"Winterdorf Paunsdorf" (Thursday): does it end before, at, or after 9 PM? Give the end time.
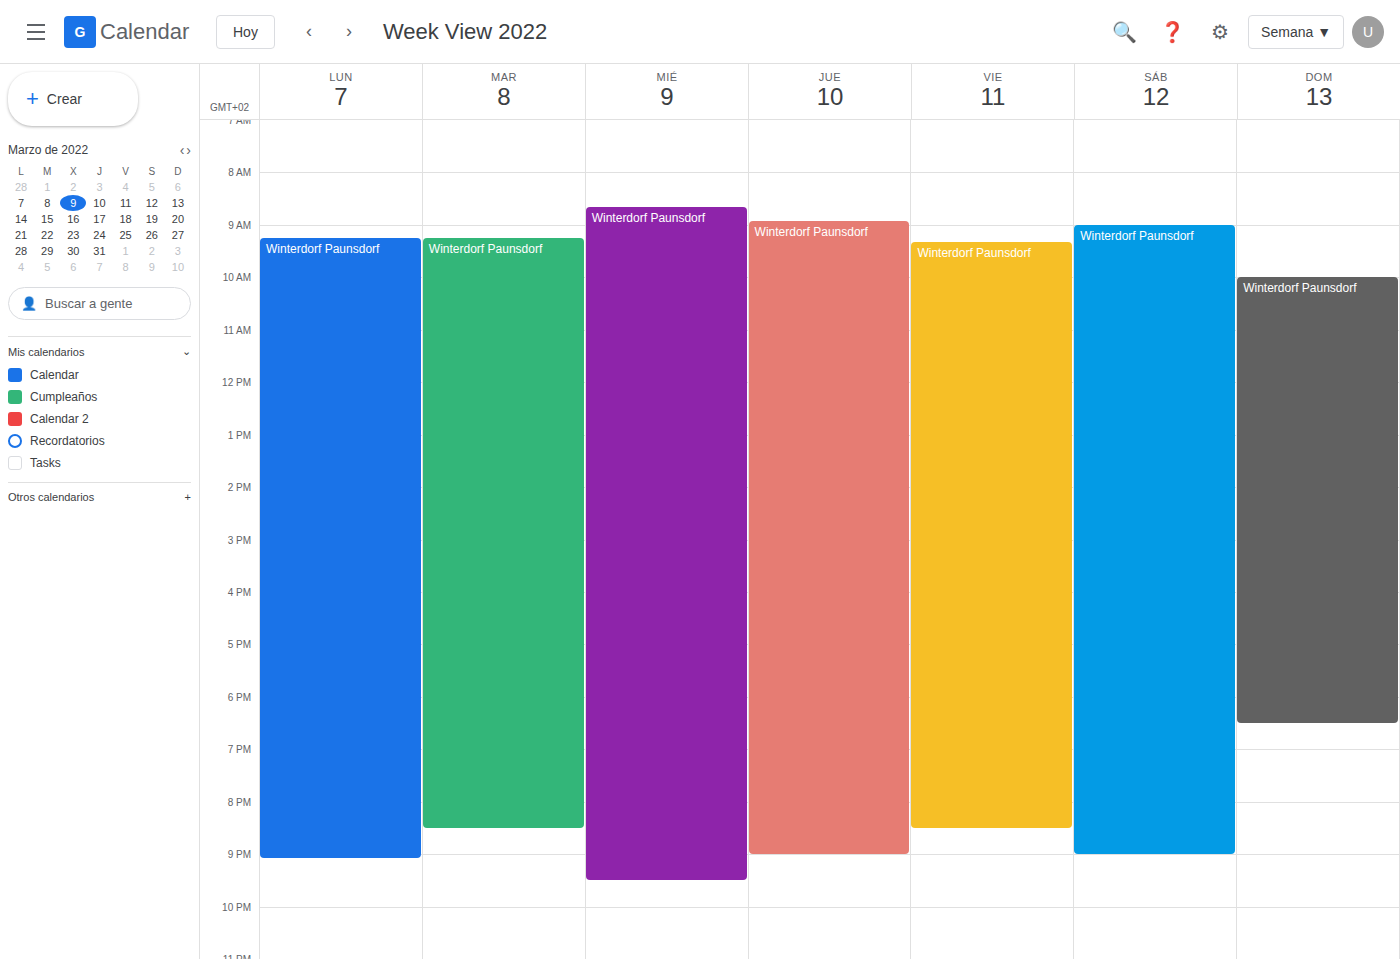
9:00 PM -- exactly at 9 PM, on the 9 PM line.